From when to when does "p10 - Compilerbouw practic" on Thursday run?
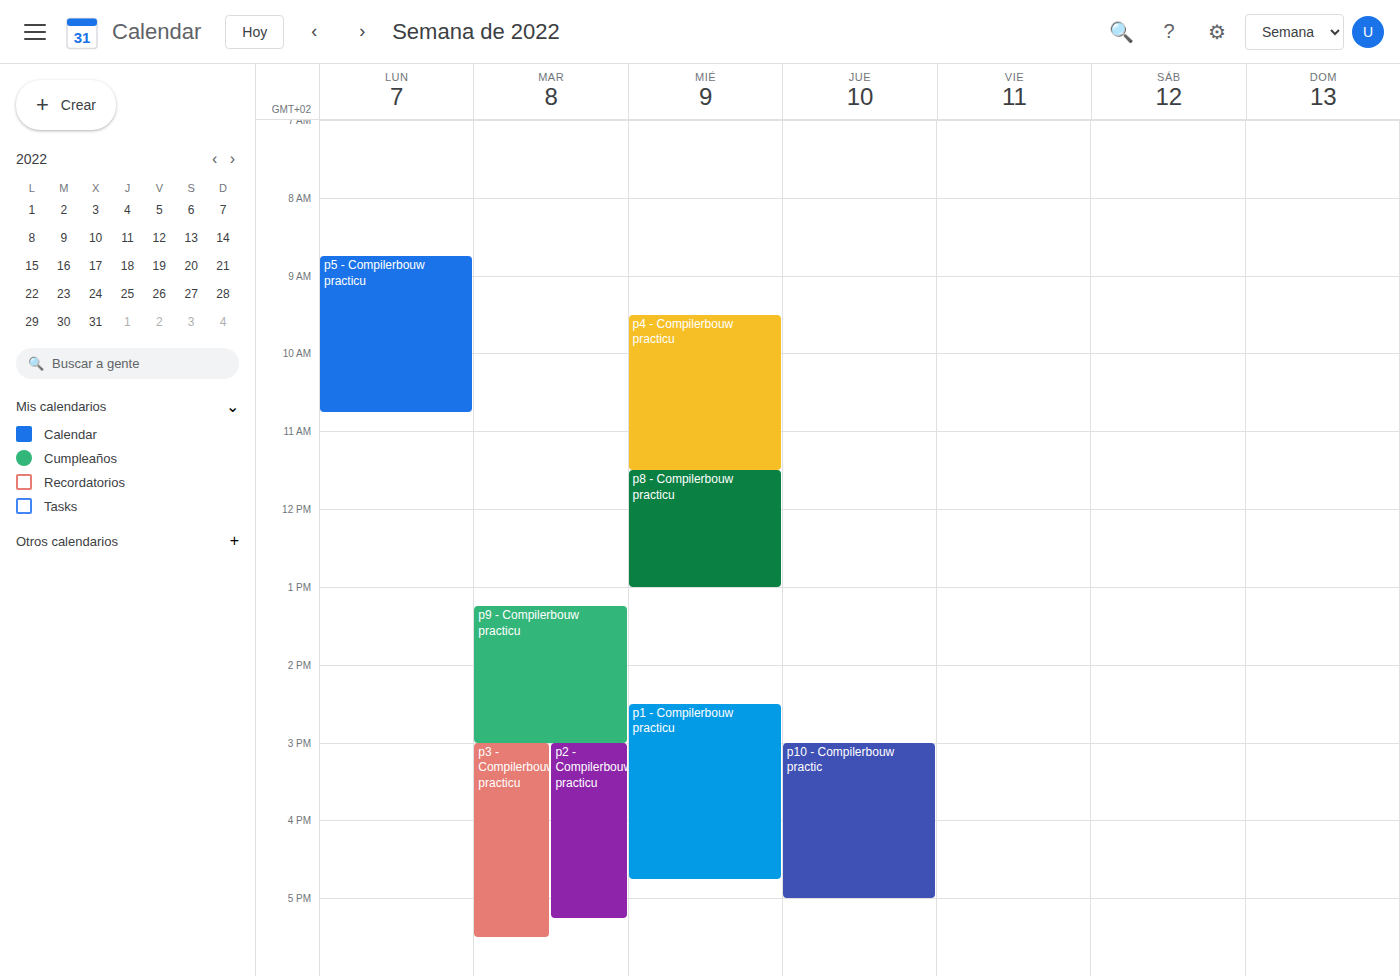
3:00 PM to 5:00 PM